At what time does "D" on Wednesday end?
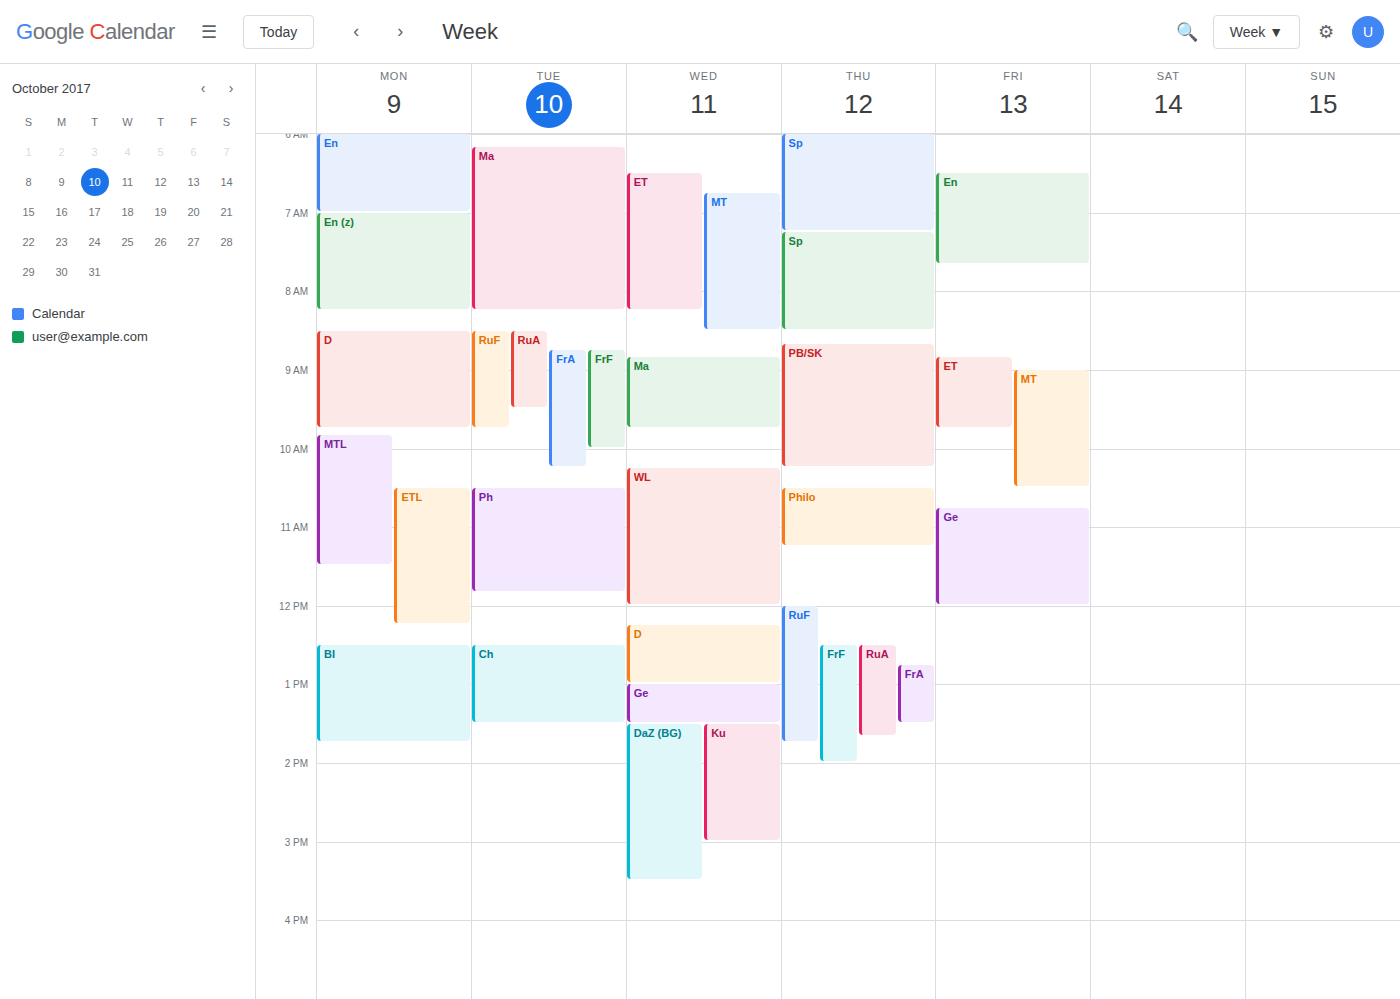
1:00 PM